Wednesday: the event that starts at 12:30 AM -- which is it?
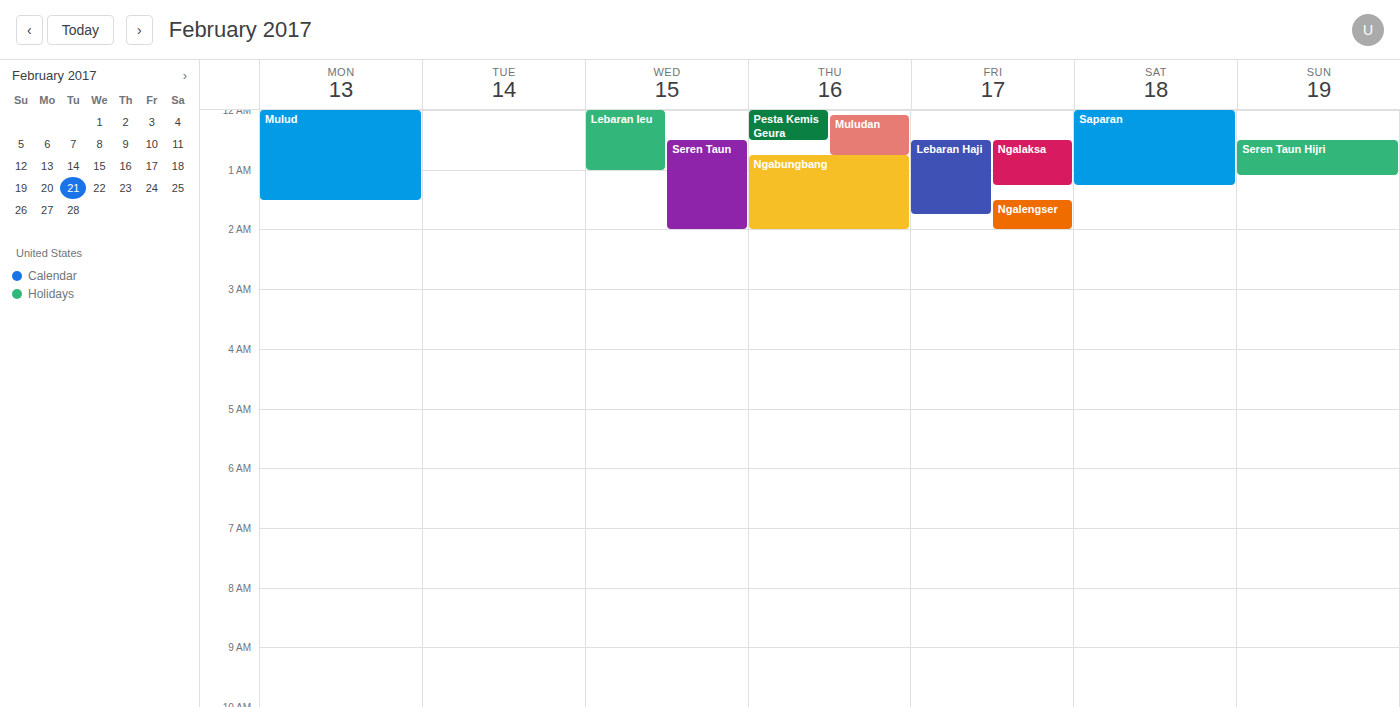
"Seren Taun"